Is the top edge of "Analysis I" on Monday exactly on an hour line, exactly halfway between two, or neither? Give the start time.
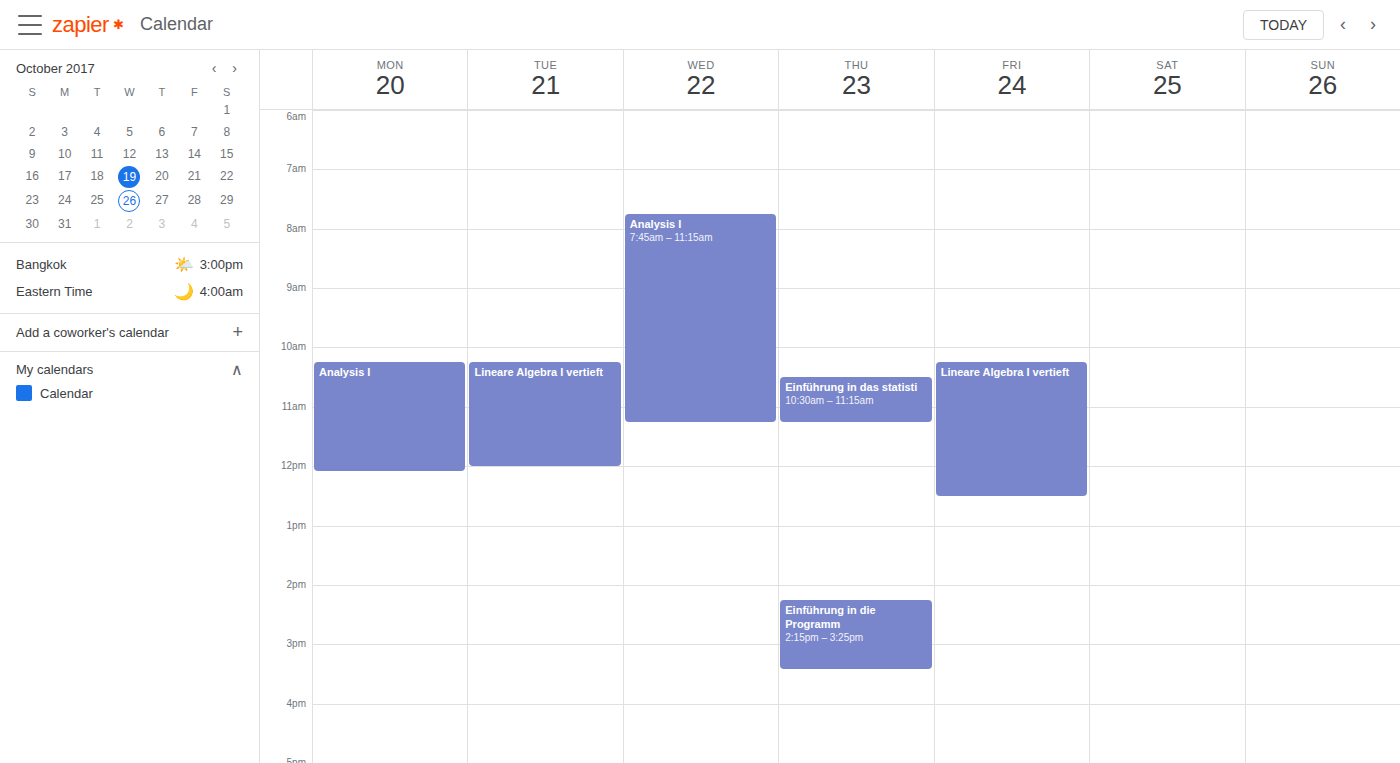
10:15 AM -- neither: a quarter of the way from the 10 AM line to the 11 AM line.